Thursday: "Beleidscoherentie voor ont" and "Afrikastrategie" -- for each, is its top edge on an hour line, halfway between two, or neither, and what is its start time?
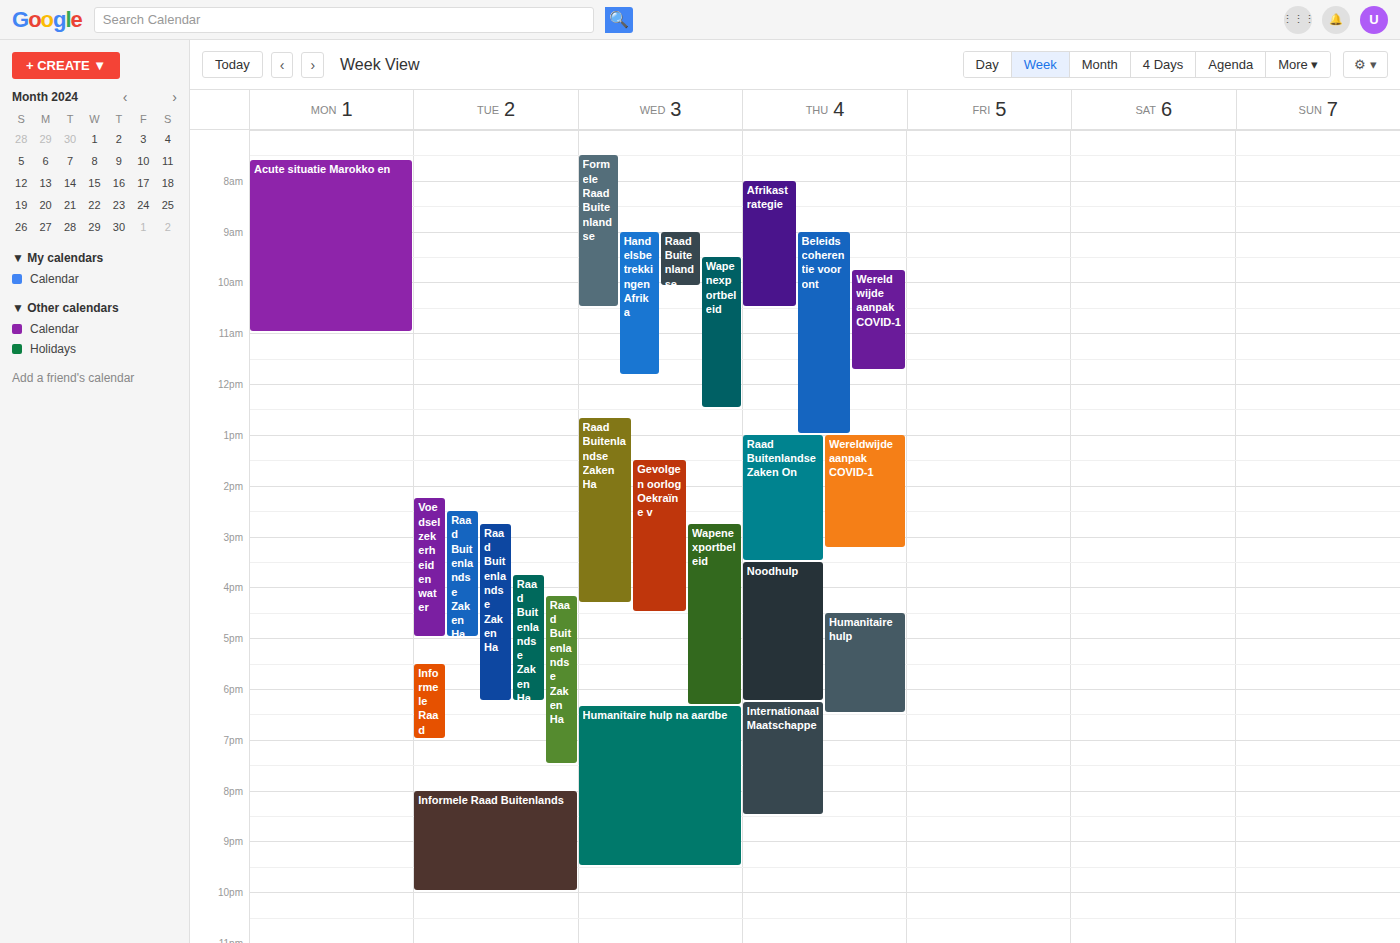
"Beleidscoherentie voor ont": 9:00 AM, exactly on the 9 AM line. "Afrikastrategie": 8:00 AM, exactly on the 8 AM line.